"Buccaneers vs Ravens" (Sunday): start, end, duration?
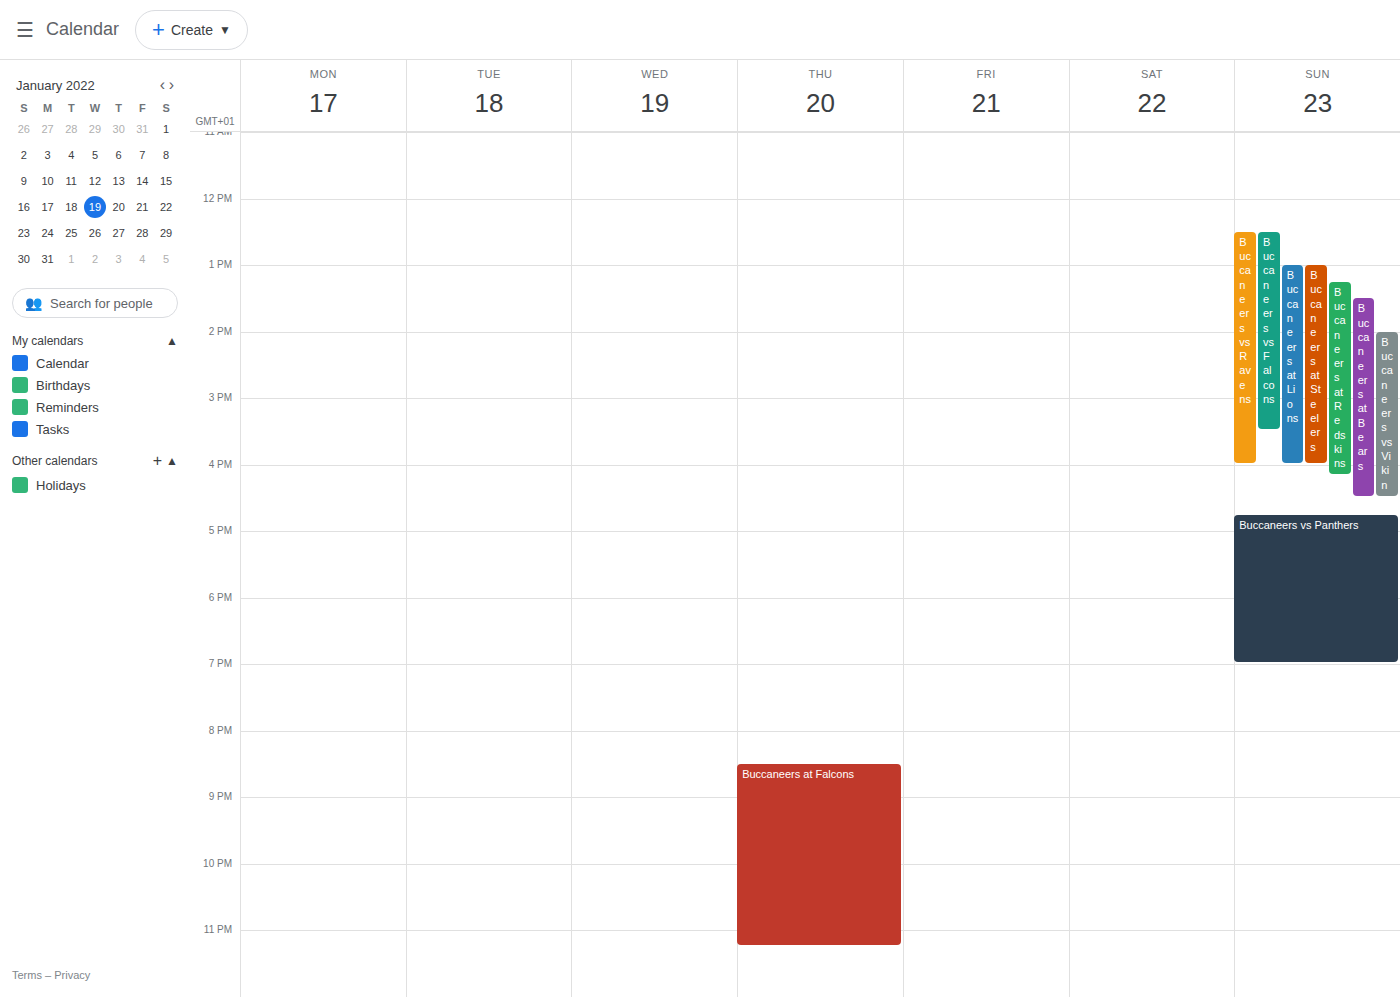
12:30 PM to 4:00 PM, 3 hours 30 minutes